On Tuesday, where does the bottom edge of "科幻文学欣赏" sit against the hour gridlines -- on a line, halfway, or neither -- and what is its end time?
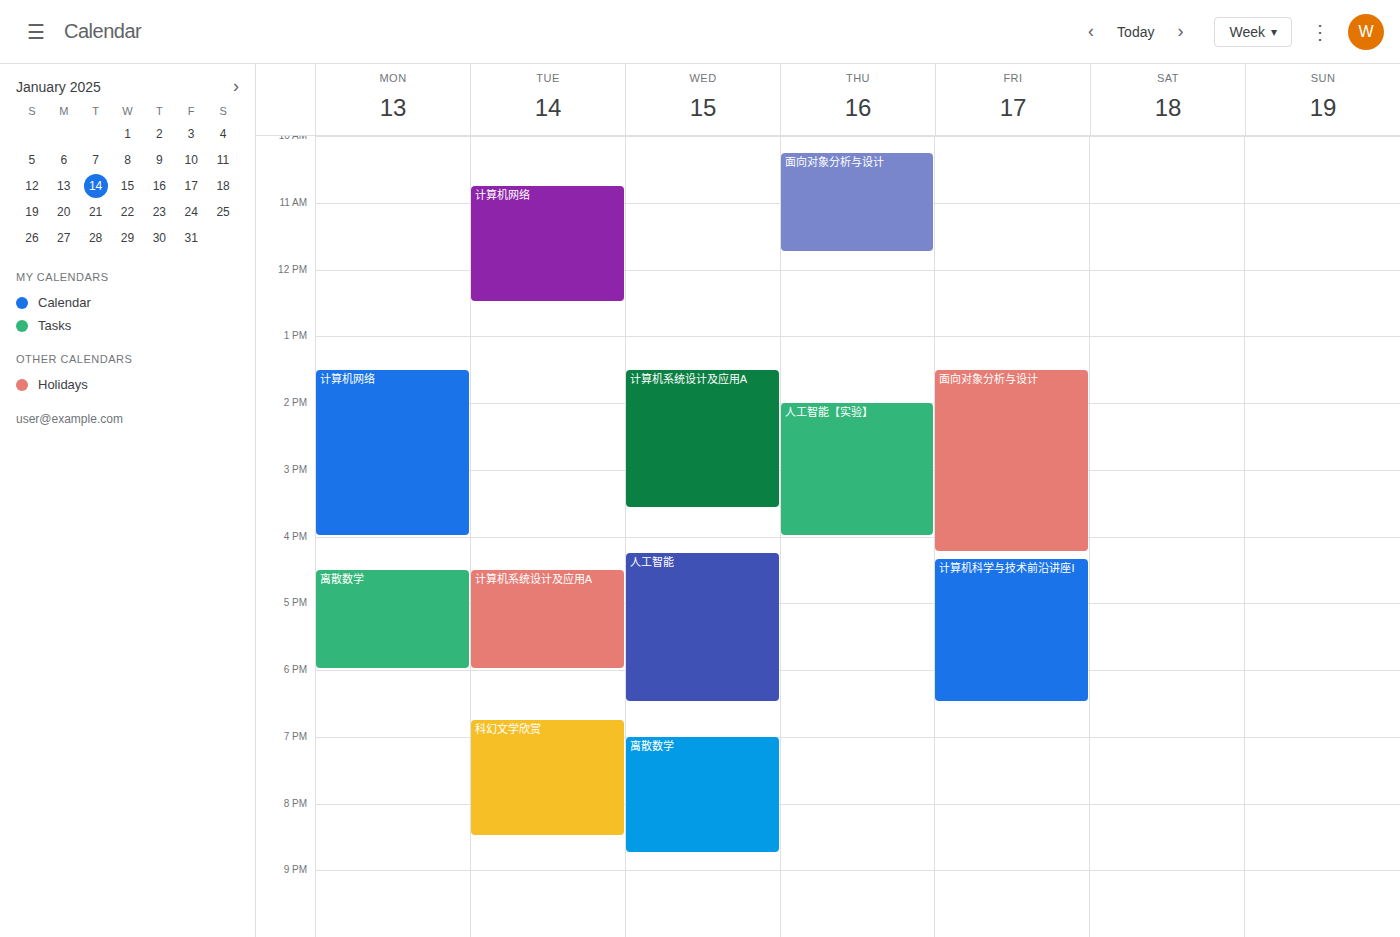
8:30 PM -- halfway between the 8 PM and 9 PM lines.